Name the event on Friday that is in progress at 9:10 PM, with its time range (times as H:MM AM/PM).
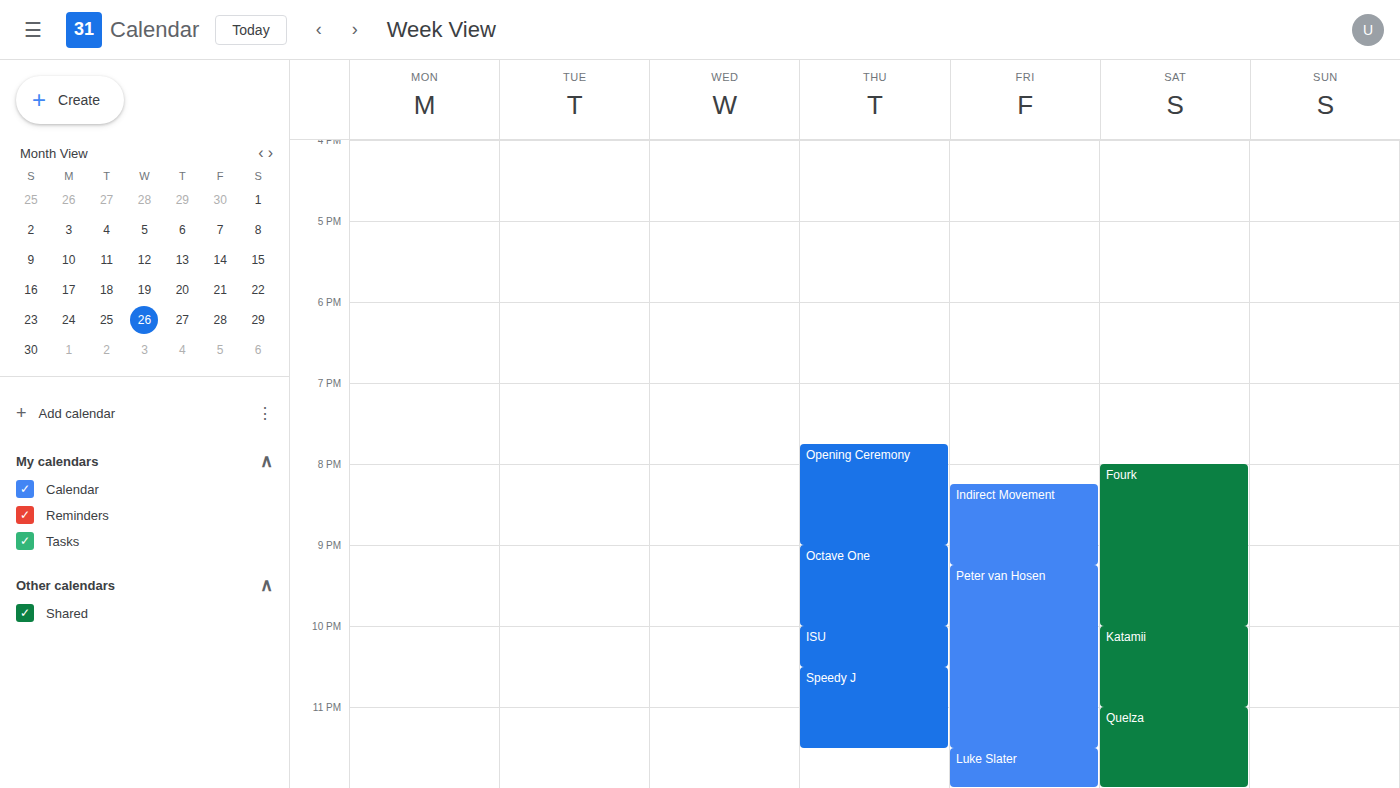
"Indirect Movement", 8:15 PM to 9:15 PM